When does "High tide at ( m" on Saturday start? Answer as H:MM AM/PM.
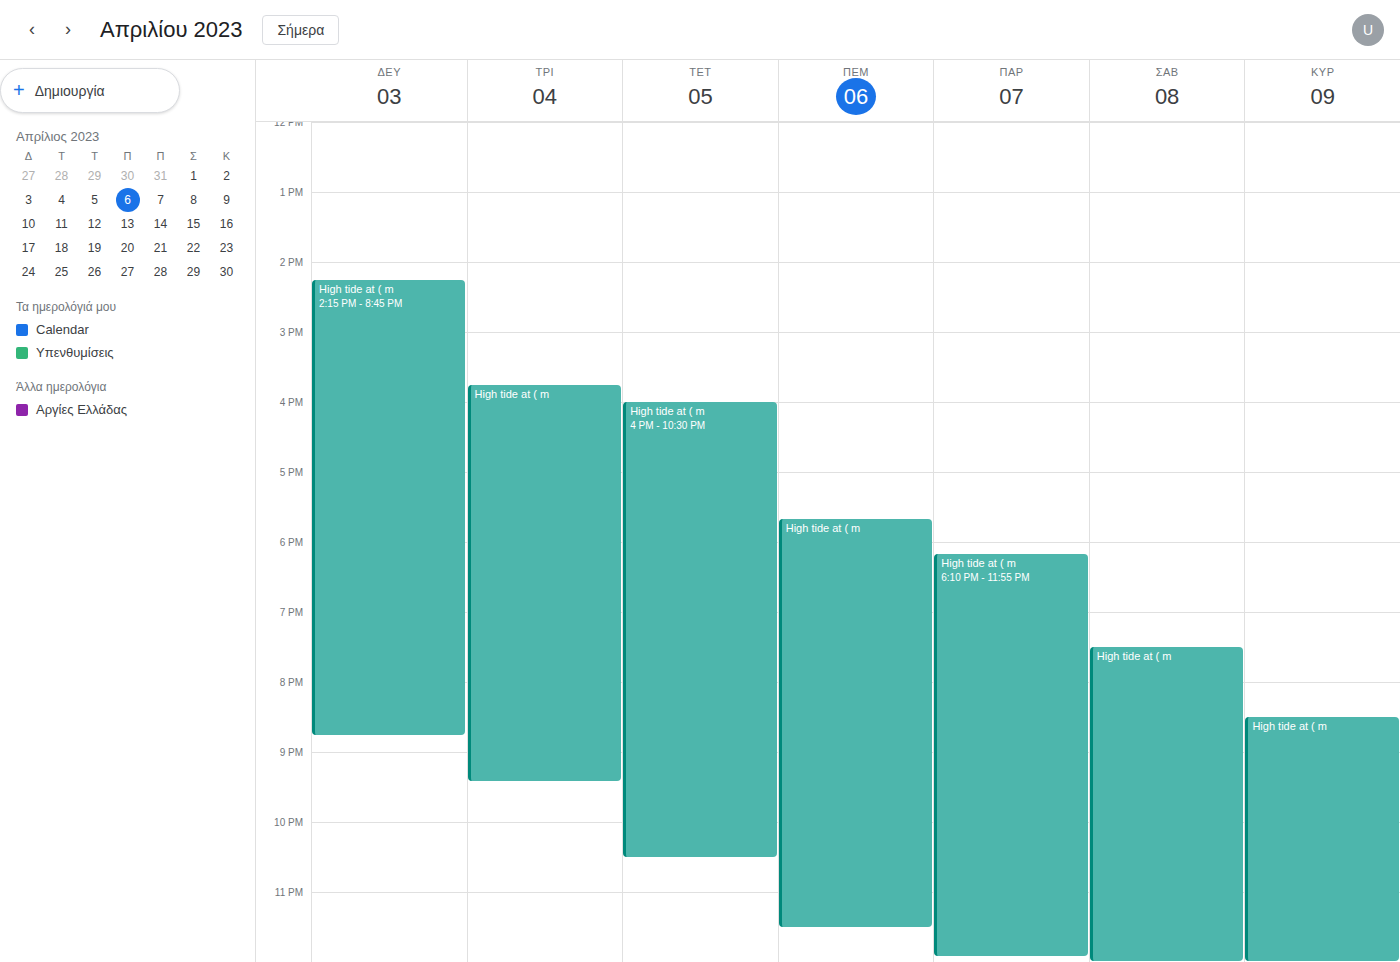
7:30 PM